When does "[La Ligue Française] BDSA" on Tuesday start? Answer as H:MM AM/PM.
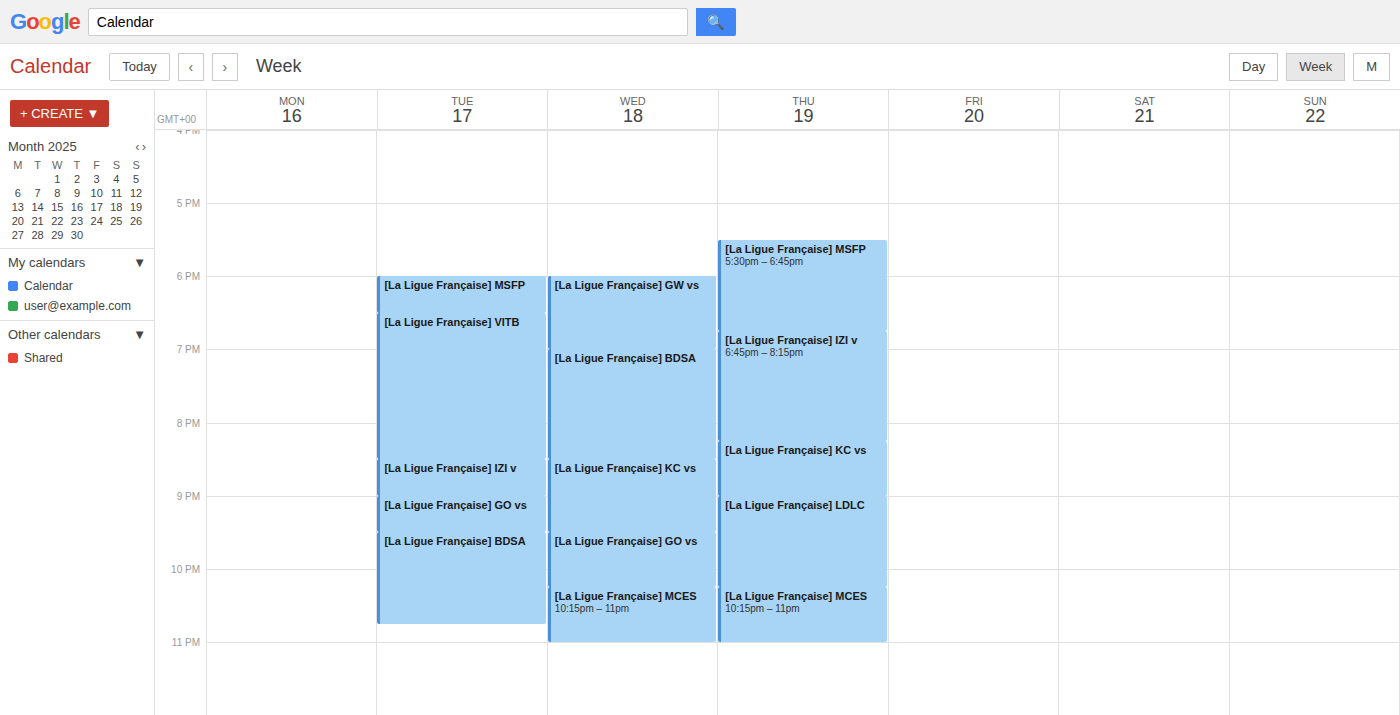
9:30 PM